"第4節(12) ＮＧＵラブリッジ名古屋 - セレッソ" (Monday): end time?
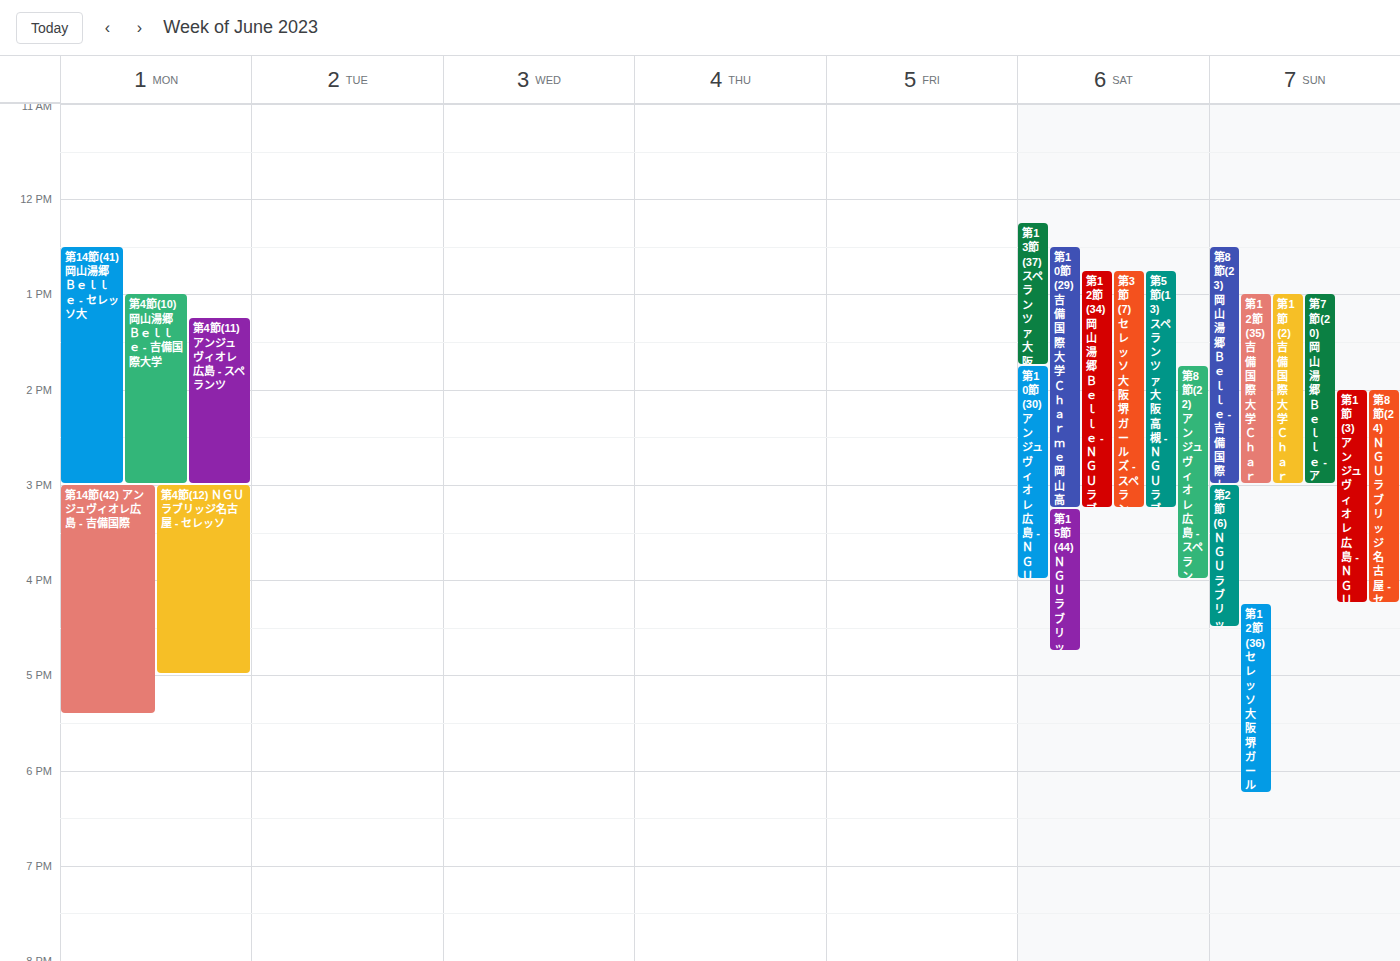
5:00 PM